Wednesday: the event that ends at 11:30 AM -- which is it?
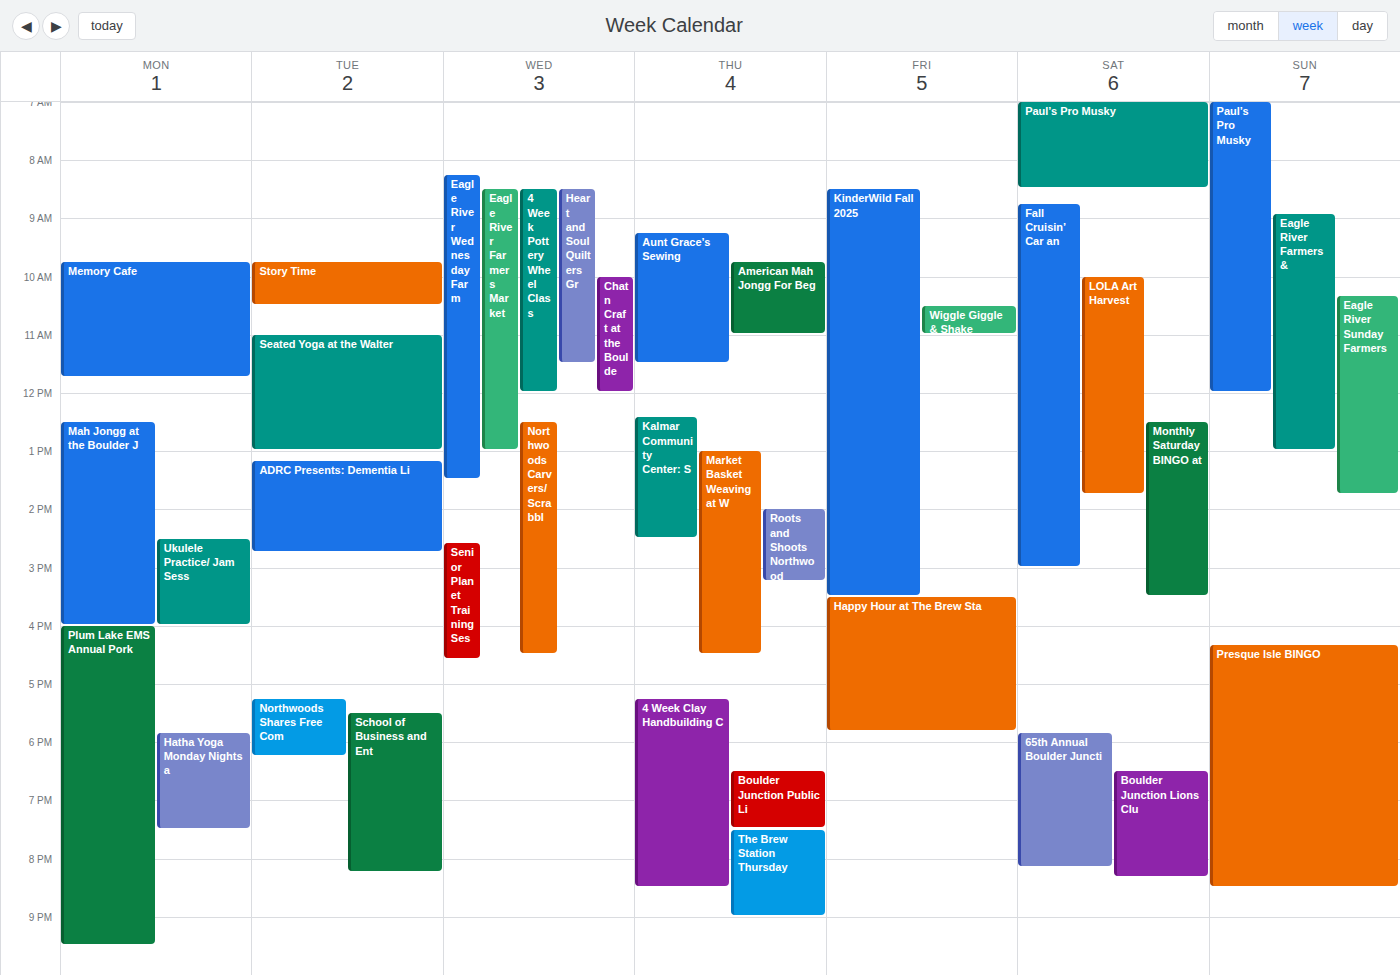
"Heart and Soul Quilters Gr"